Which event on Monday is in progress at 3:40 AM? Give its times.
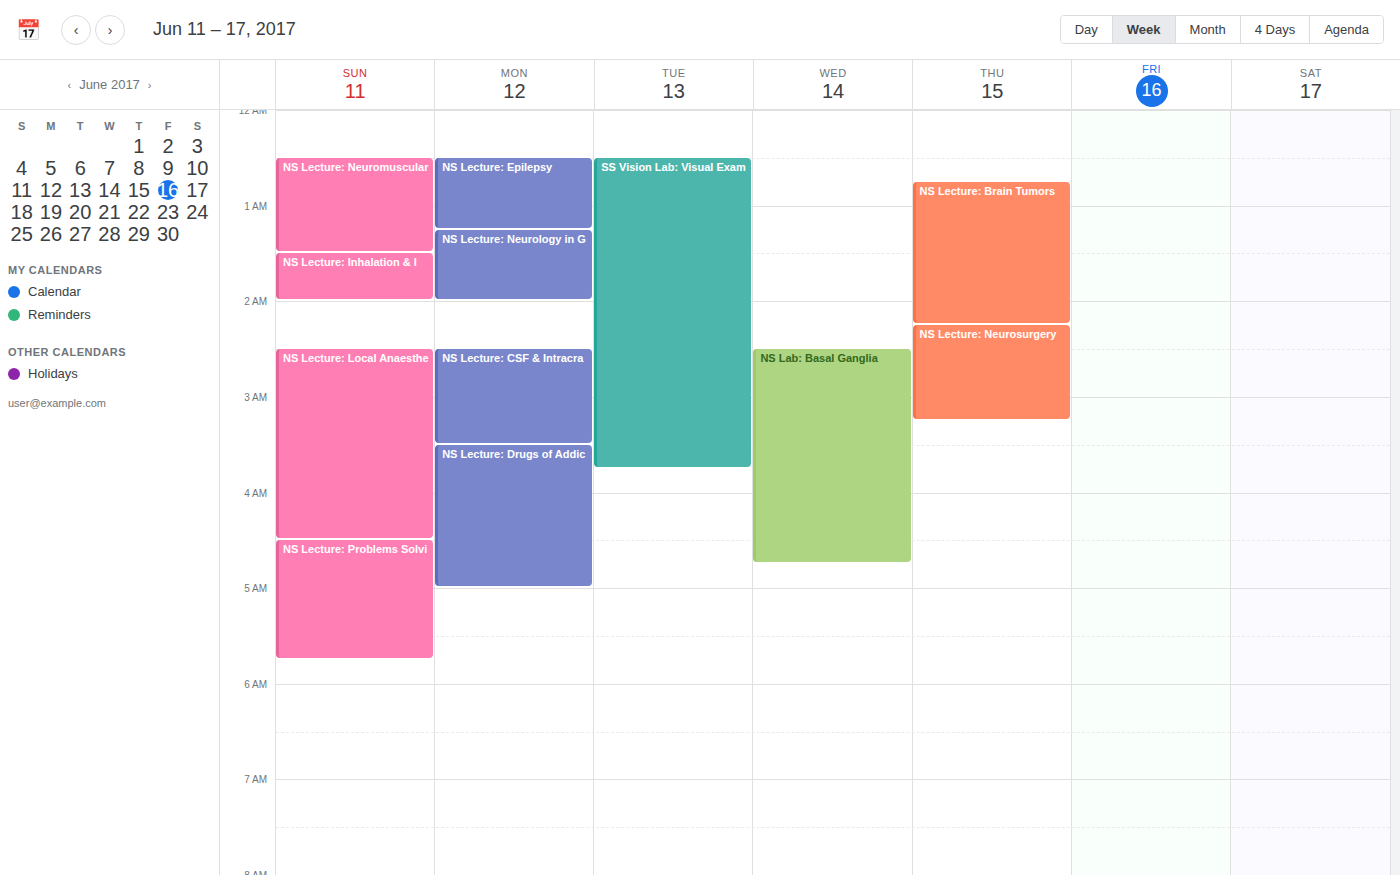
"NS Lecture: Drugs of Addic", 3:30 AM to 5:00 AM